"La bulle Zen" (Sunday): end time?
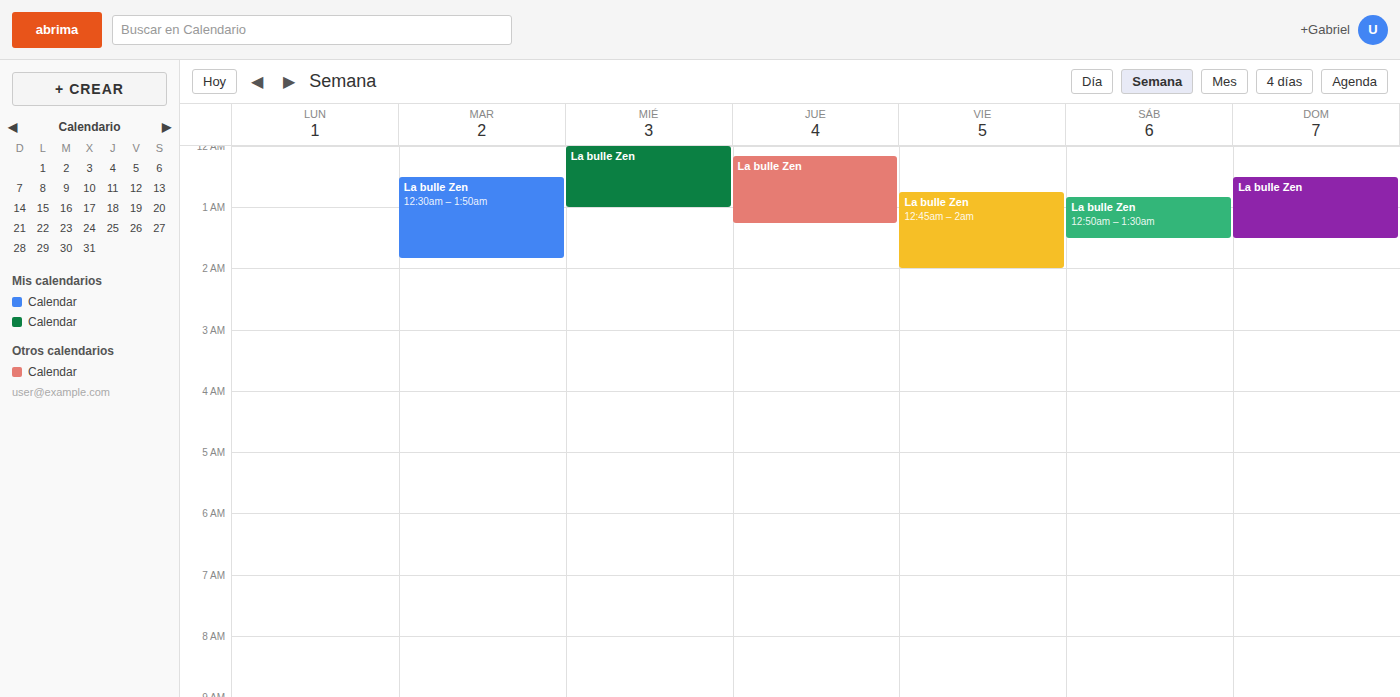
01:30